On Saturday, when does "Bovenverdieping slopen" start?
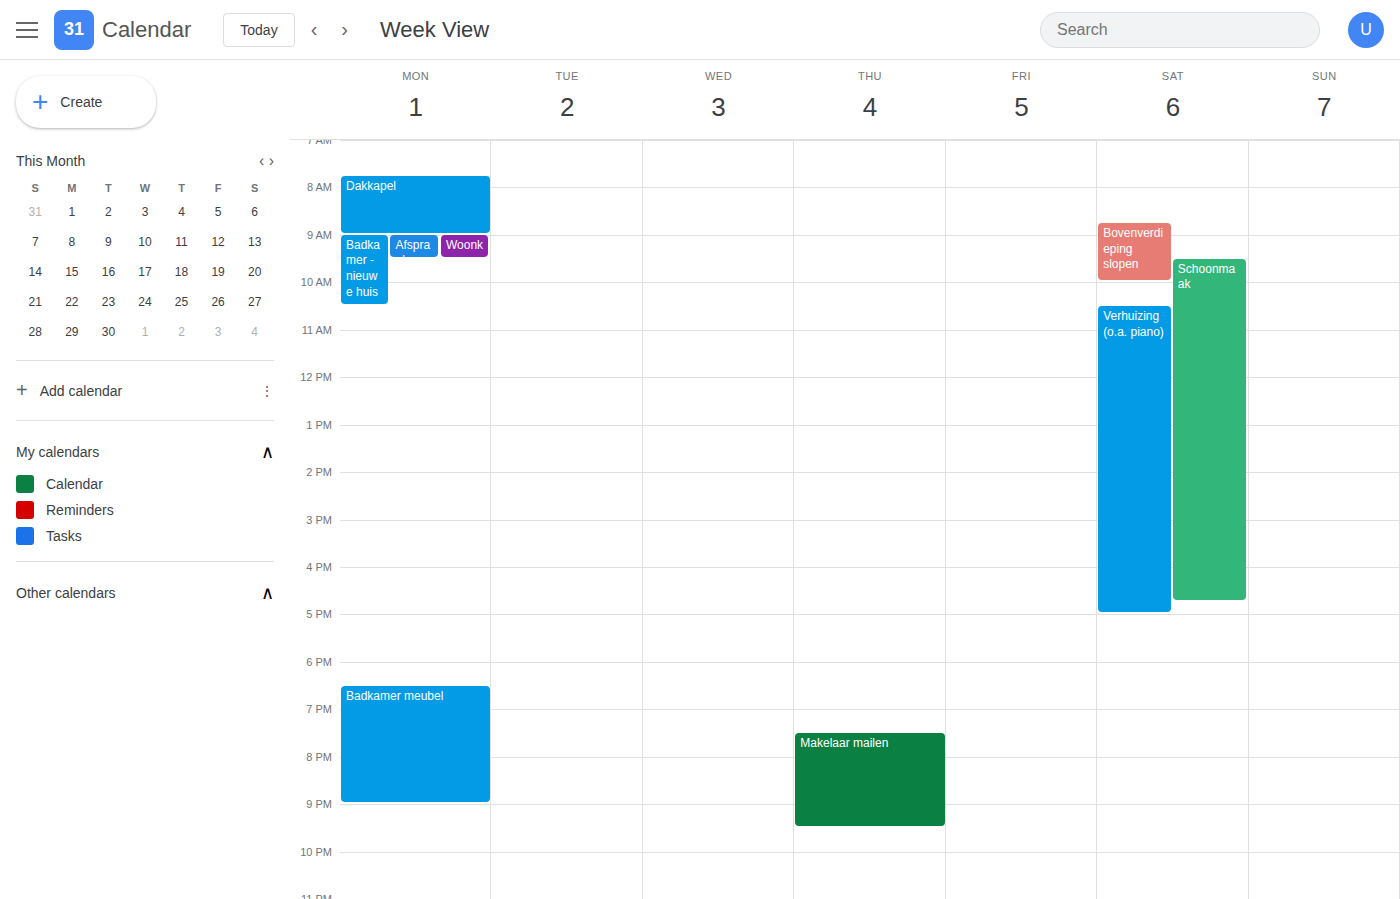
08:45